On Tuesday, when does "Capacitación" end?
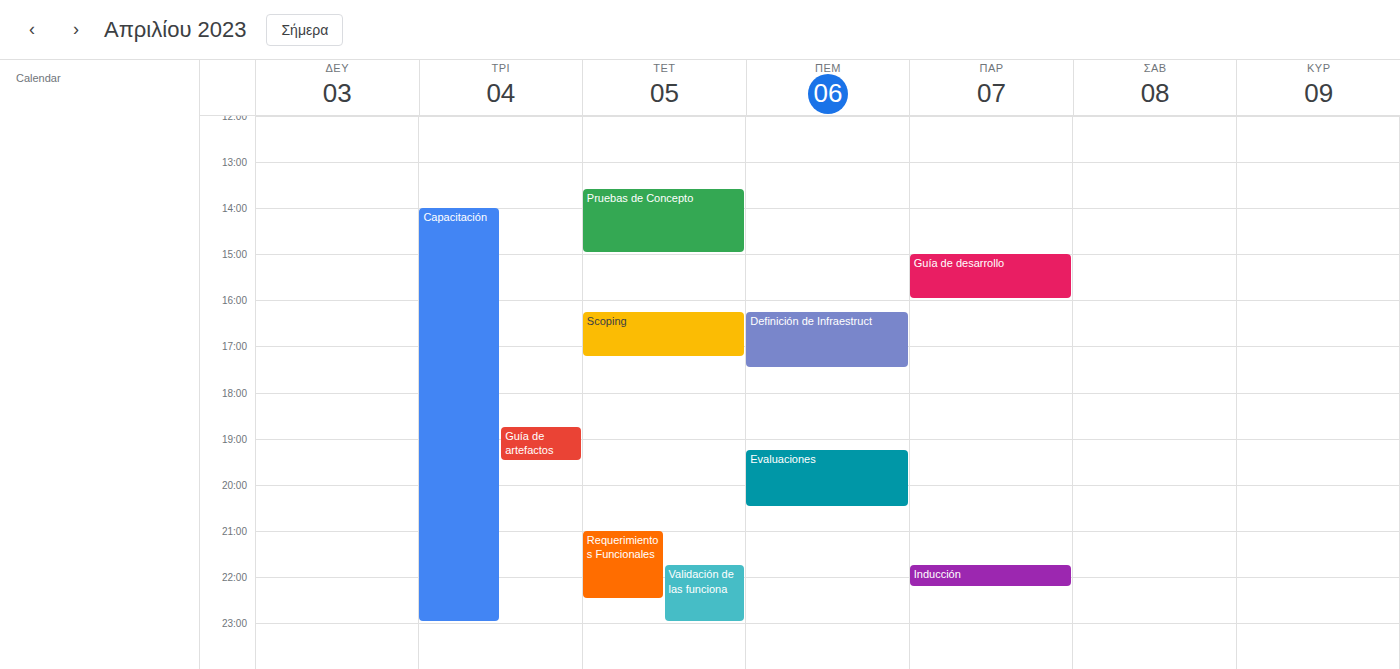
11:00 PM